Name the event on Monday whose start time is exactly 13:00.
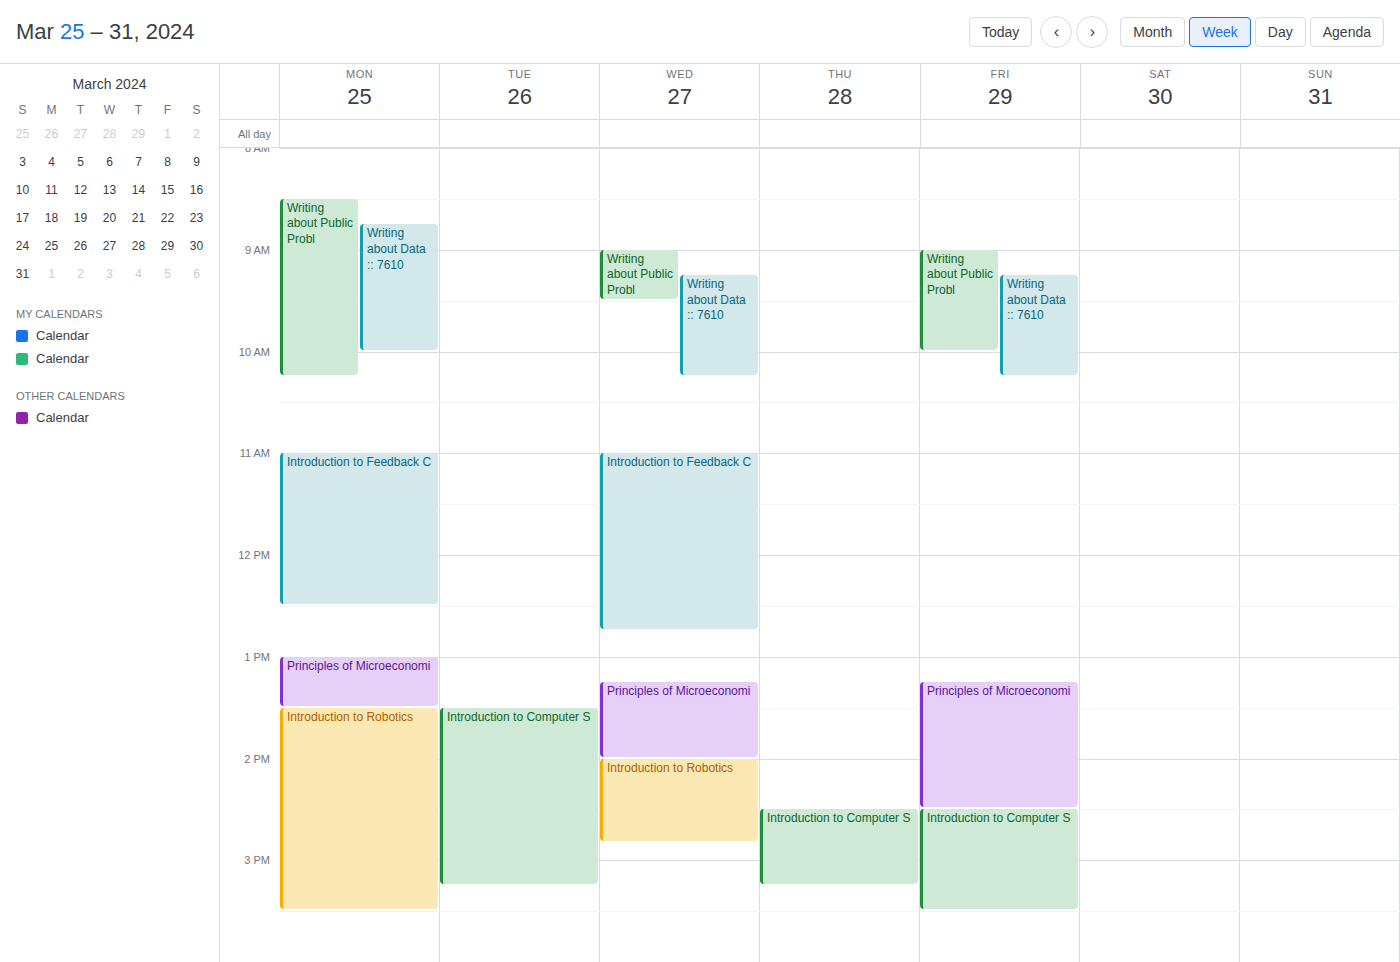
"Principles of Microeconomi"